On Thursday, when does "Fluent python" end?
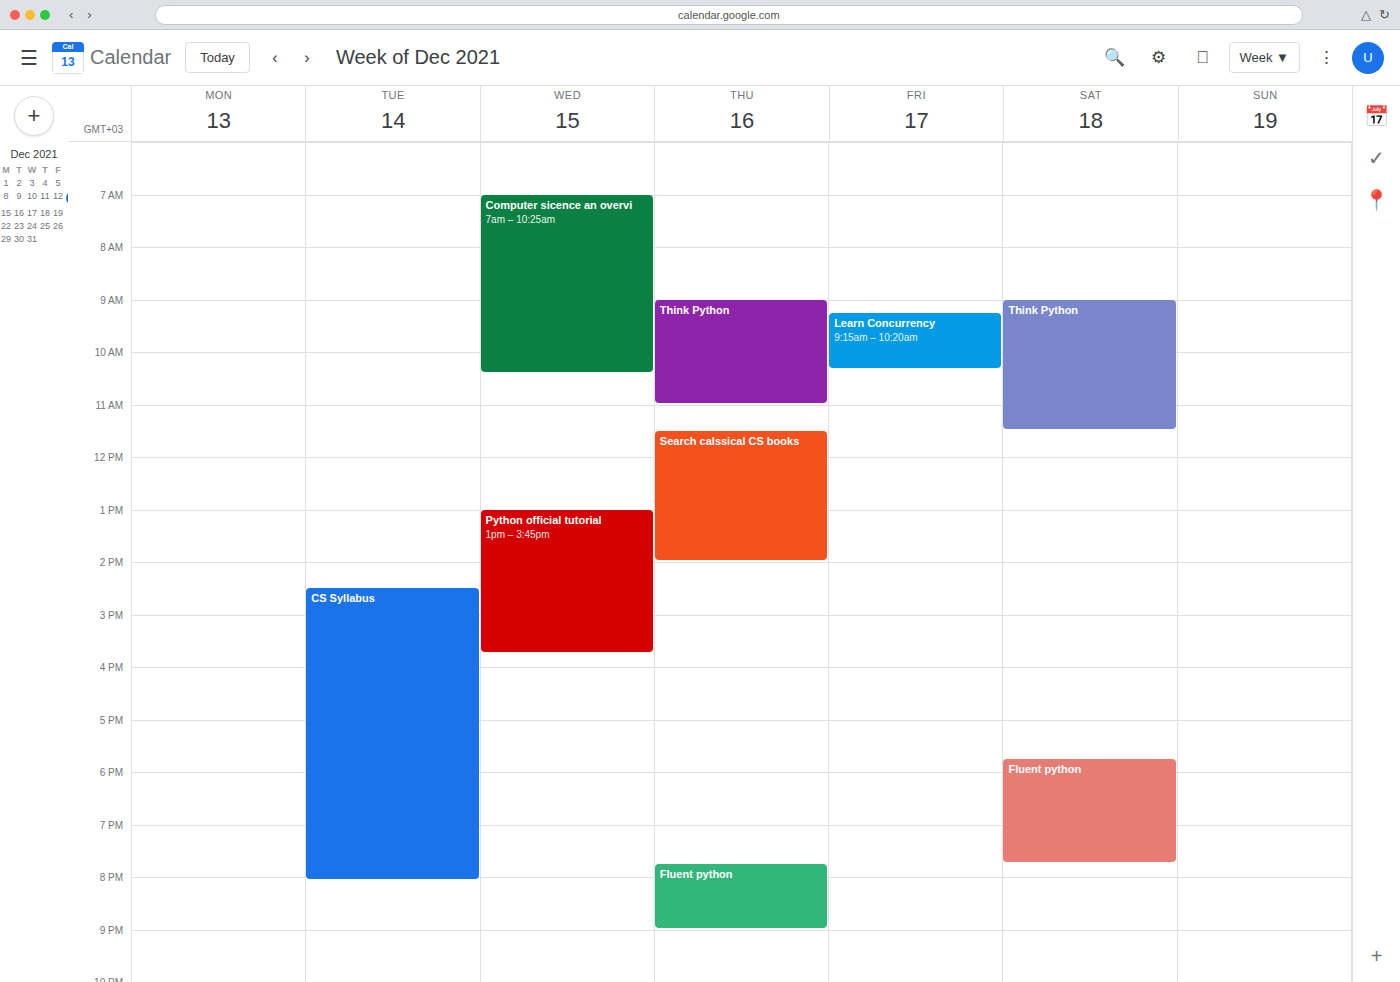
9:00 PM